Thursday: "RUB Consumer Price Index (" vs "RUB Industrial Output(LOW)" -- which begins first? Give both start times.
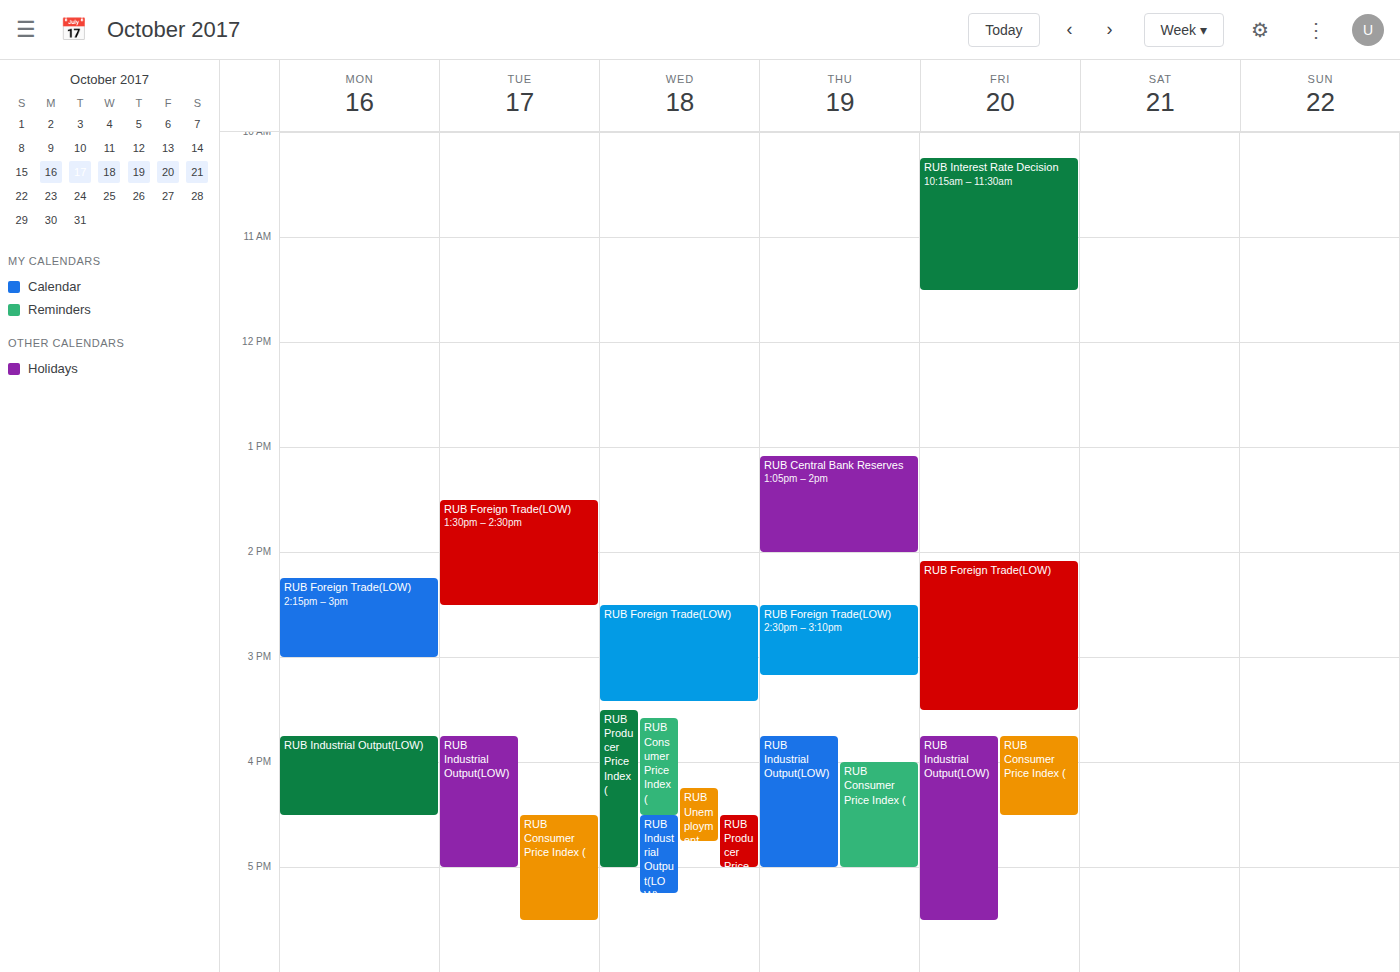
"RUB Industrial Output(LOW)" 3:45 PM; "RUB Consumer Price Index (" 4:00 PM.